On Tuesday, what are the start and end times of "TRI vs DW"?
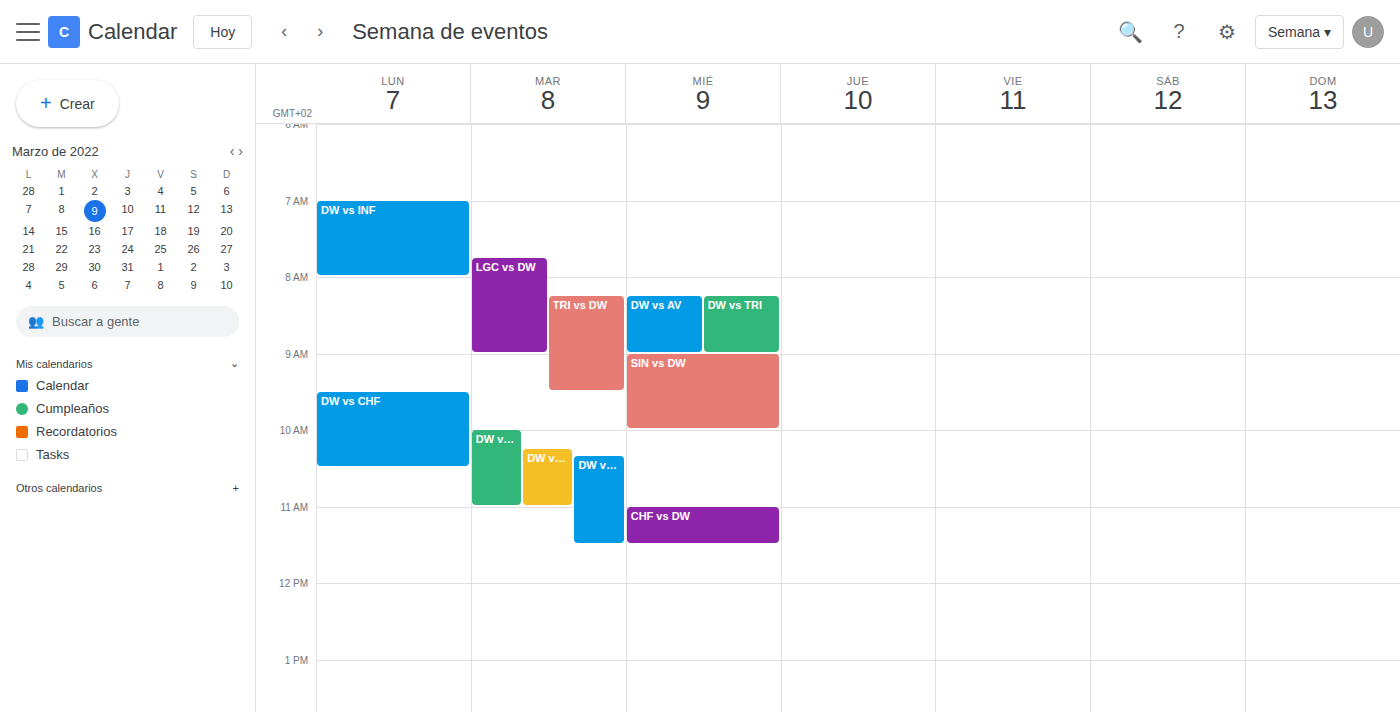
8:15 AM to 9:30 AM